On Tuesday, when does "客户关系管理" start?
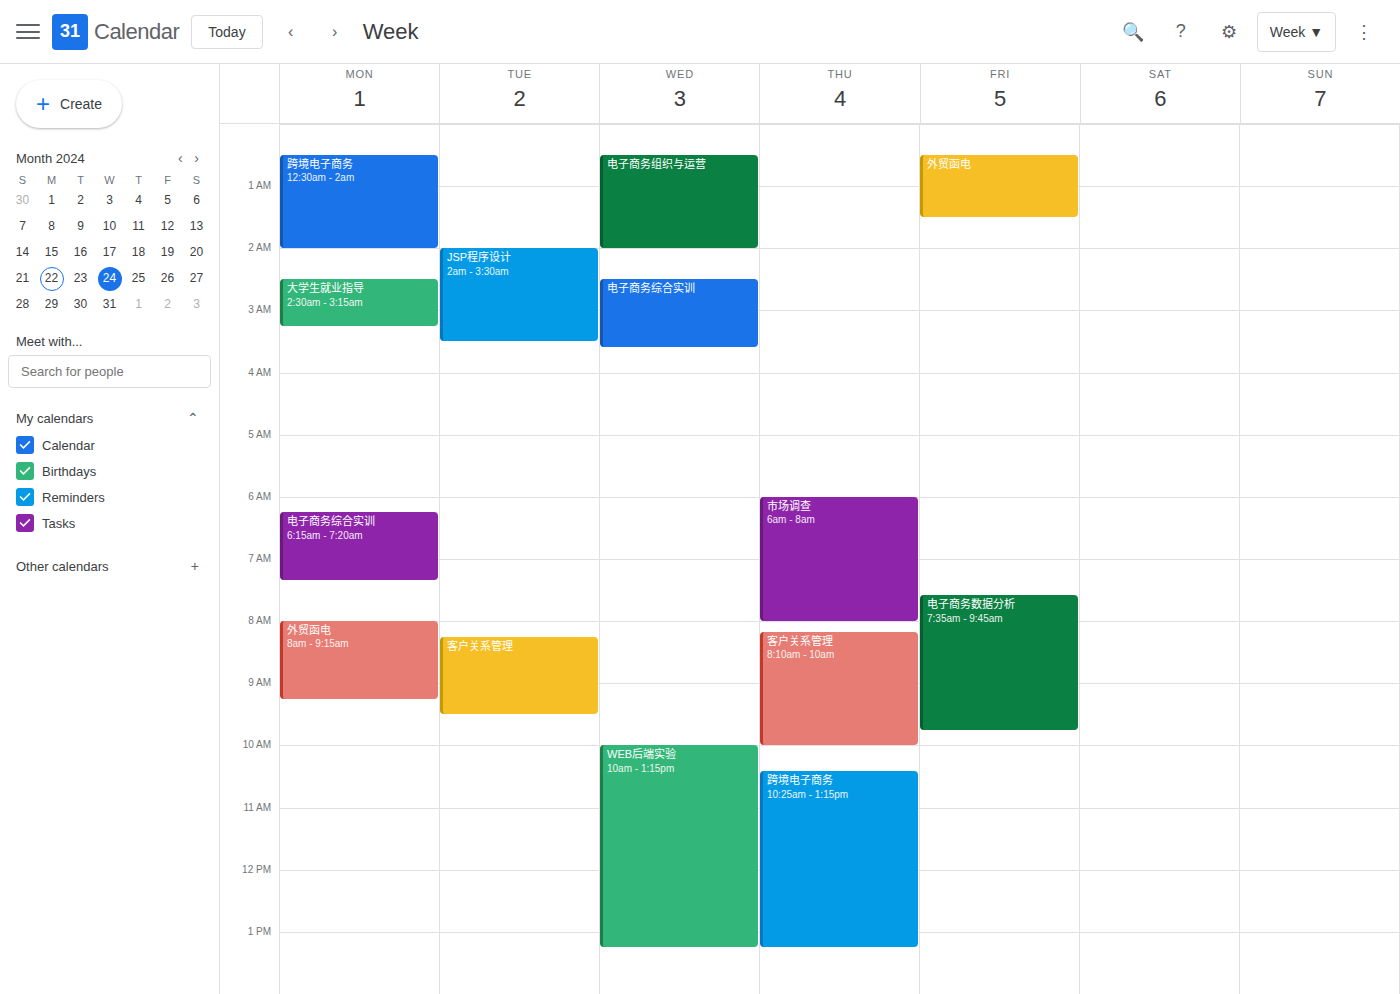
8:15 AM